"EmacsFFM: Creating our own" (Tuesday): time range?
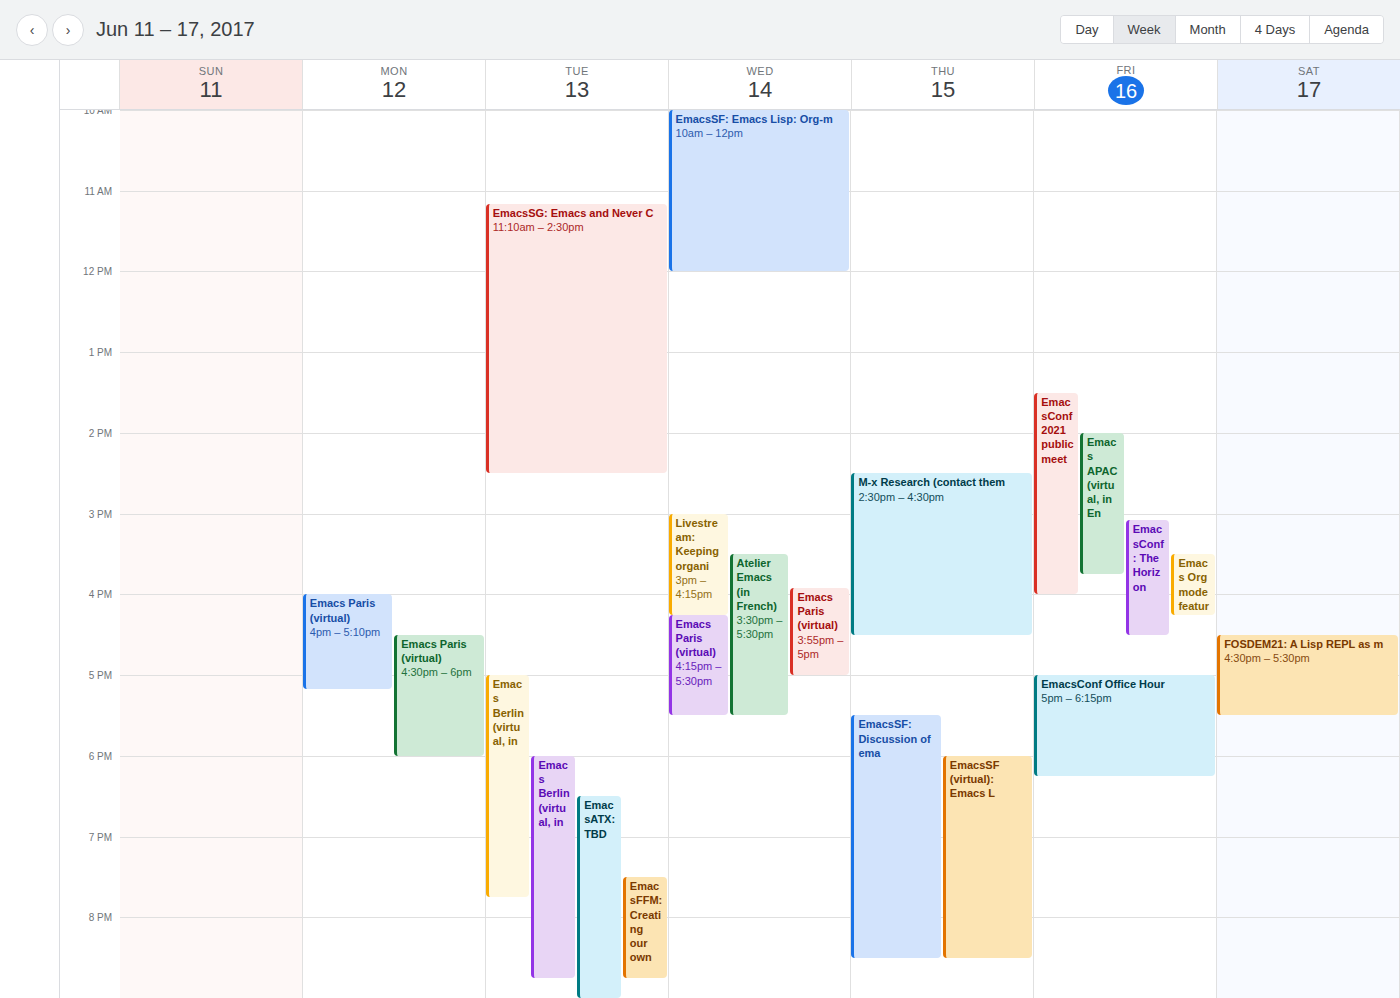
7:30 PM to 8:45 PM